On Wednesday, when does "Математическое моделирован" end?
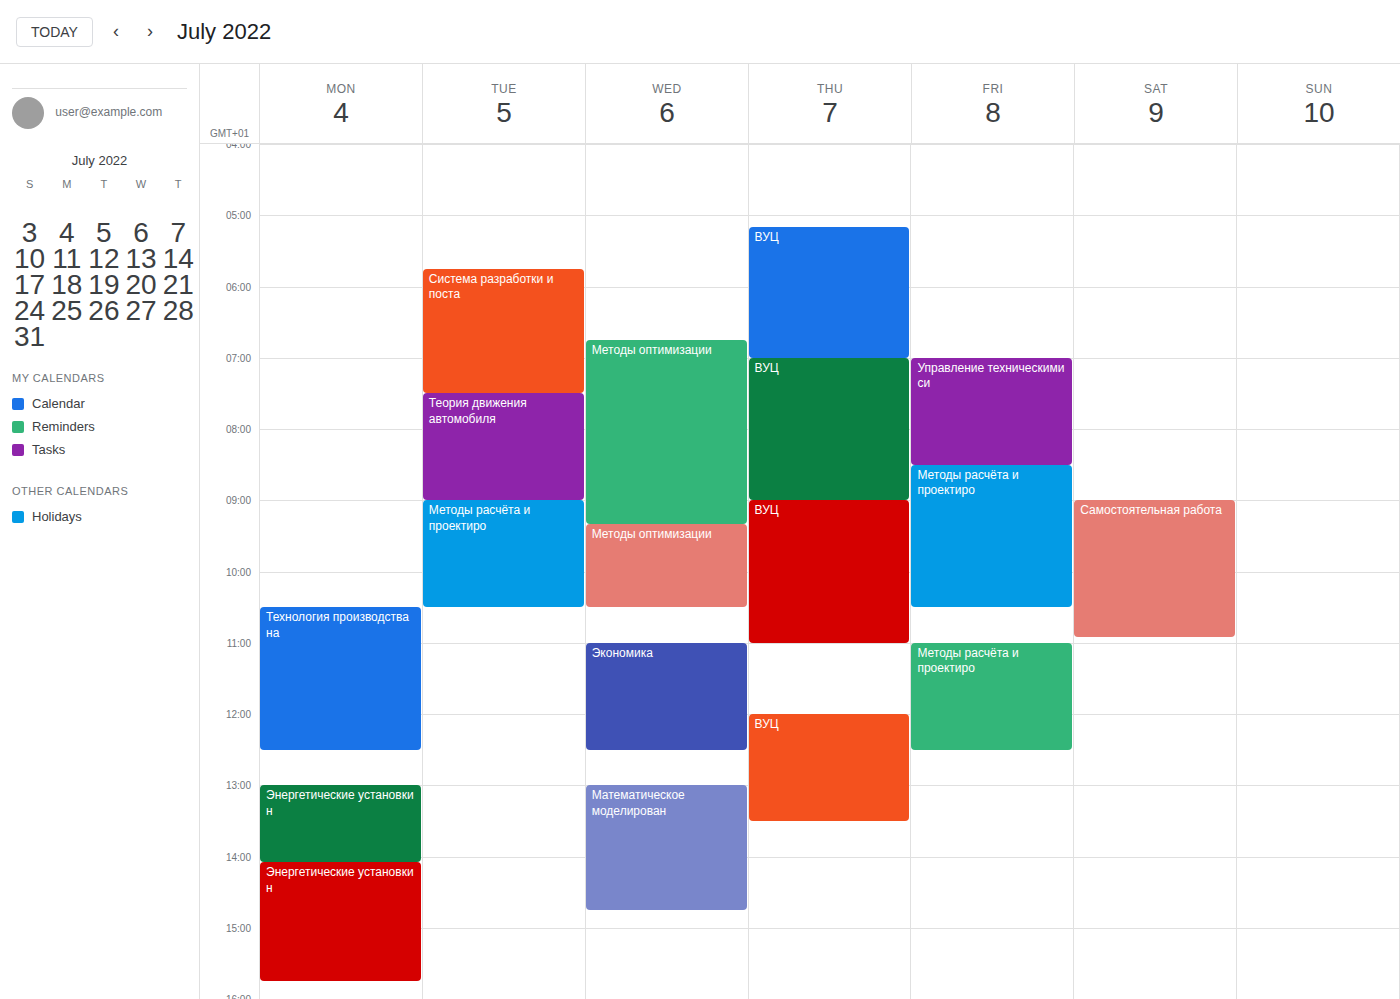
2:45 PM